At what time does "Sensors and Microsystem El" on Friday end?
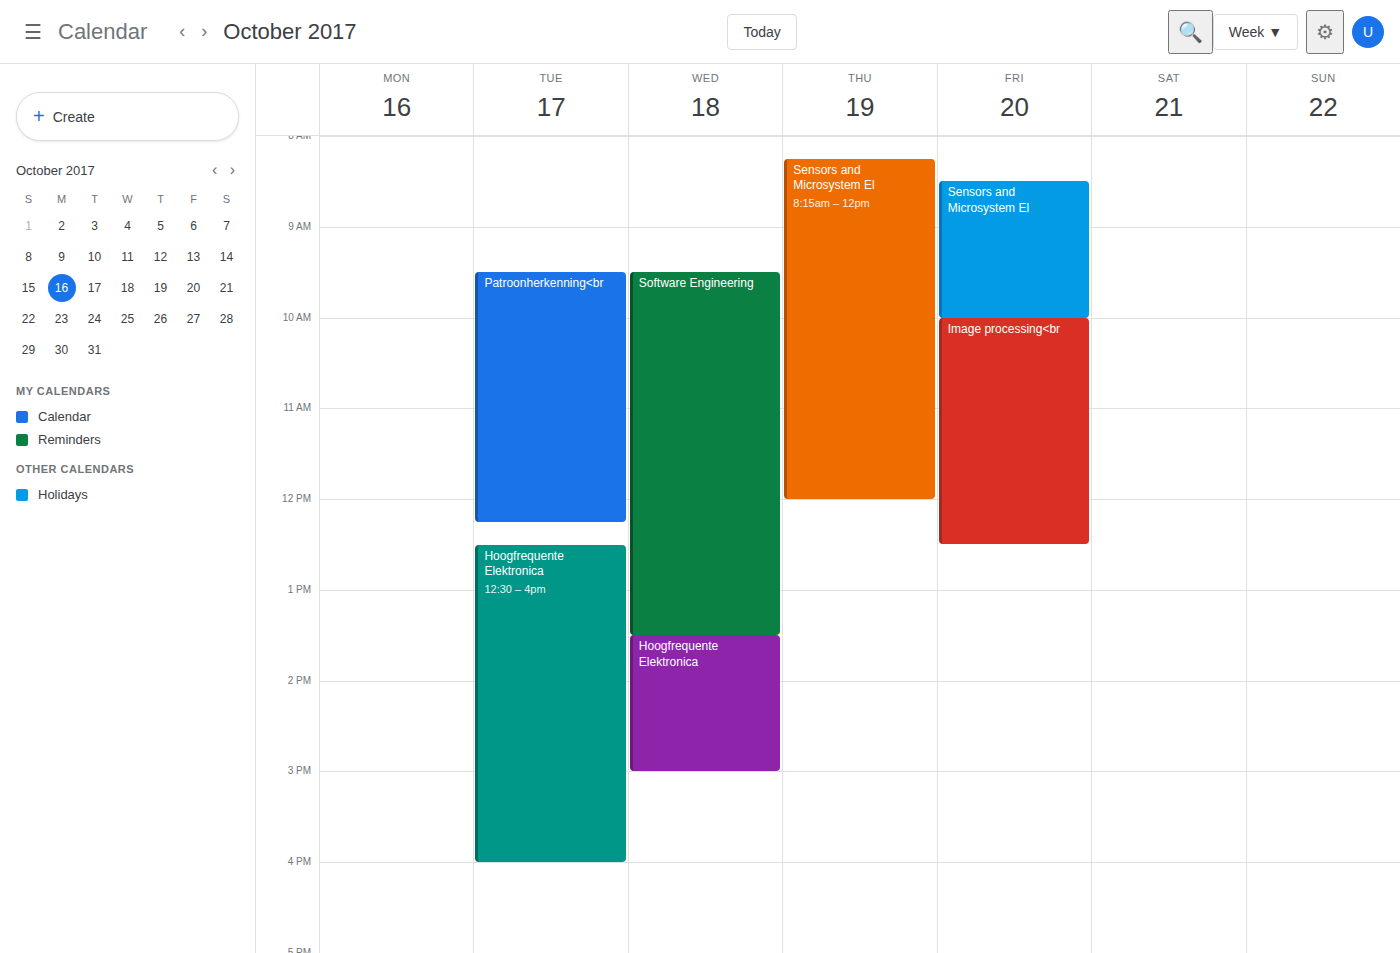
10:00 AM